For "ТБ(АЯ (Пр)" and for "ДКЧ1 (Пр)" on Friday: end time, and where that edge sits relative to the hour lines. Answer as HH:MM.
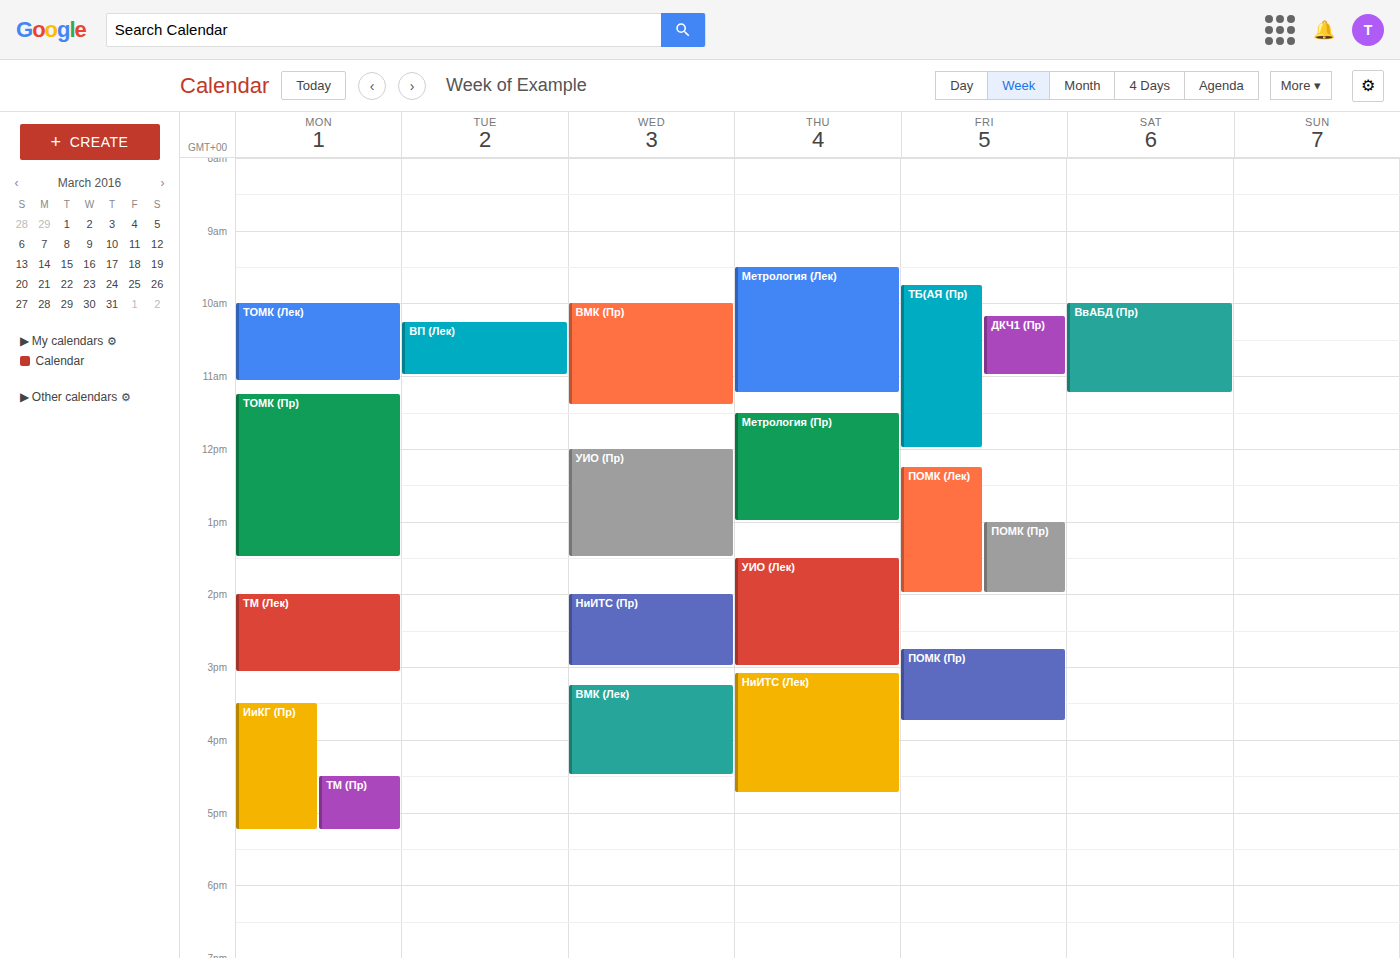
"ТБ(АЯ (Пр)": 12:00, exactly on the 12:00 line. "ДКЧ1 (Пр)": 11:00, exactly on the 11:00 line.